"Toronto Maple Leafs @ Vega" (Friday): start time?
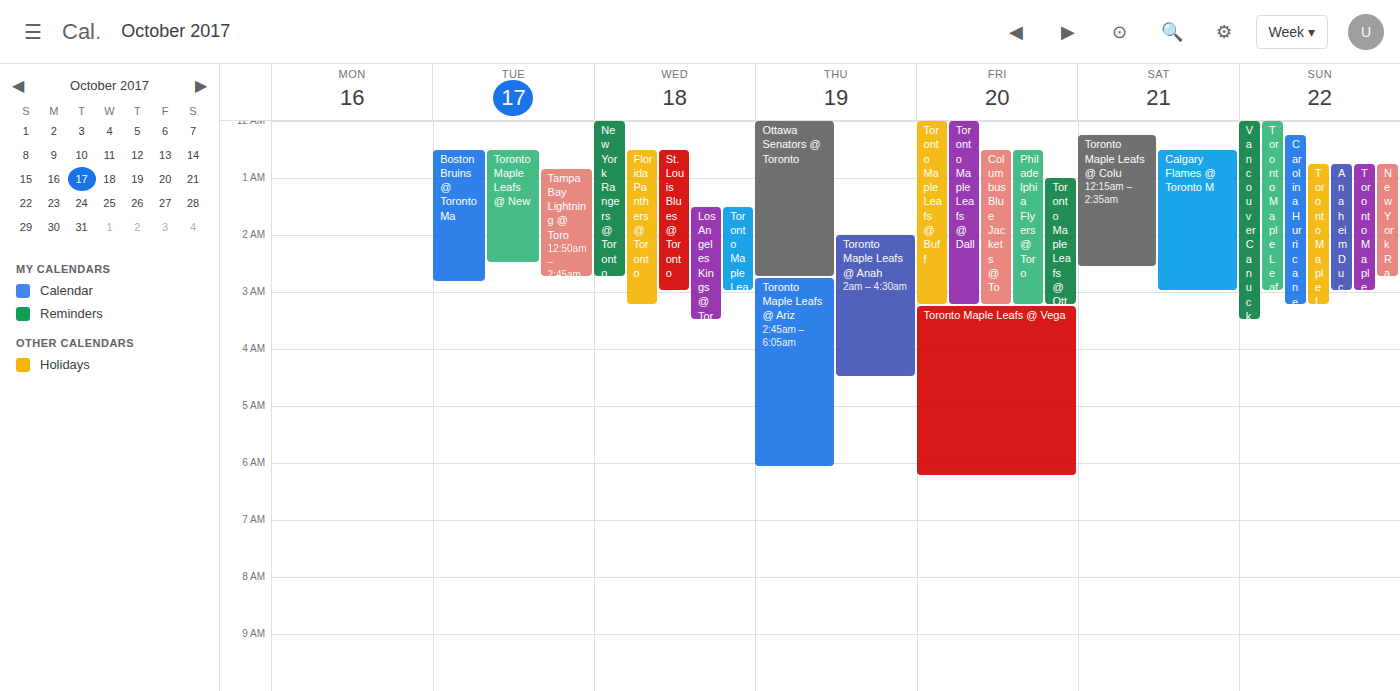
3:15 AM